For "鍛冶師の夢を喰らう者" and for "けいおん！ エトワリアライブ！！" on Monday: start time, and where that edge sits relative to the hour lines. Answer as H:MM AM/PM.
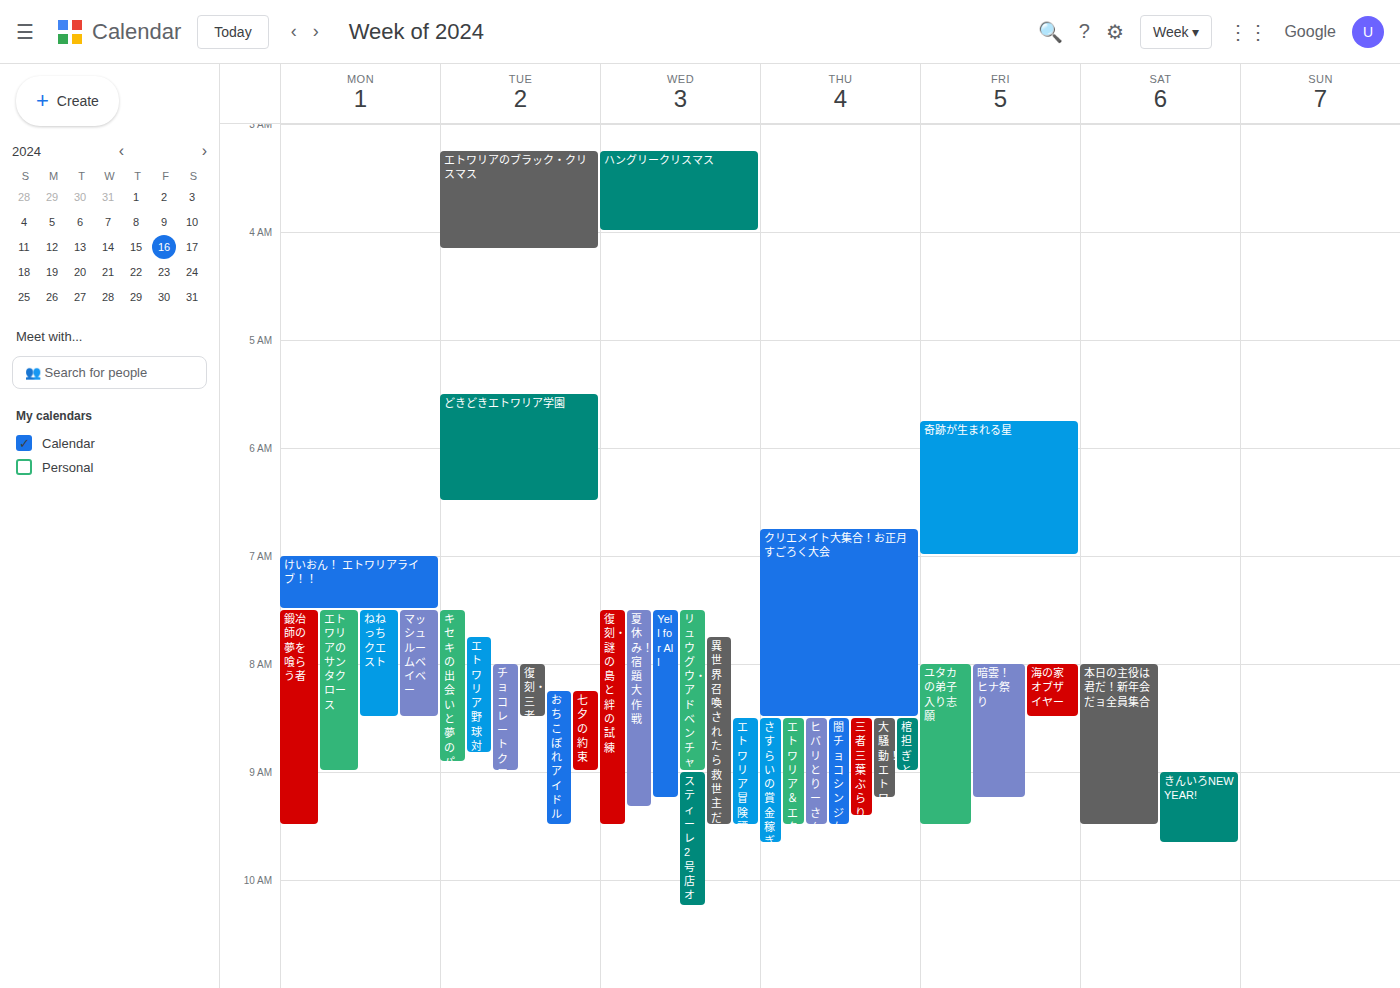
"鍛冶師の夢を喰らう者": 7:30 AM, halfway between the 7 AM and 8 AM lines. "けいおん！ エトワリアライブ！！": 7:00 AM, exactly on the 7 AM line.